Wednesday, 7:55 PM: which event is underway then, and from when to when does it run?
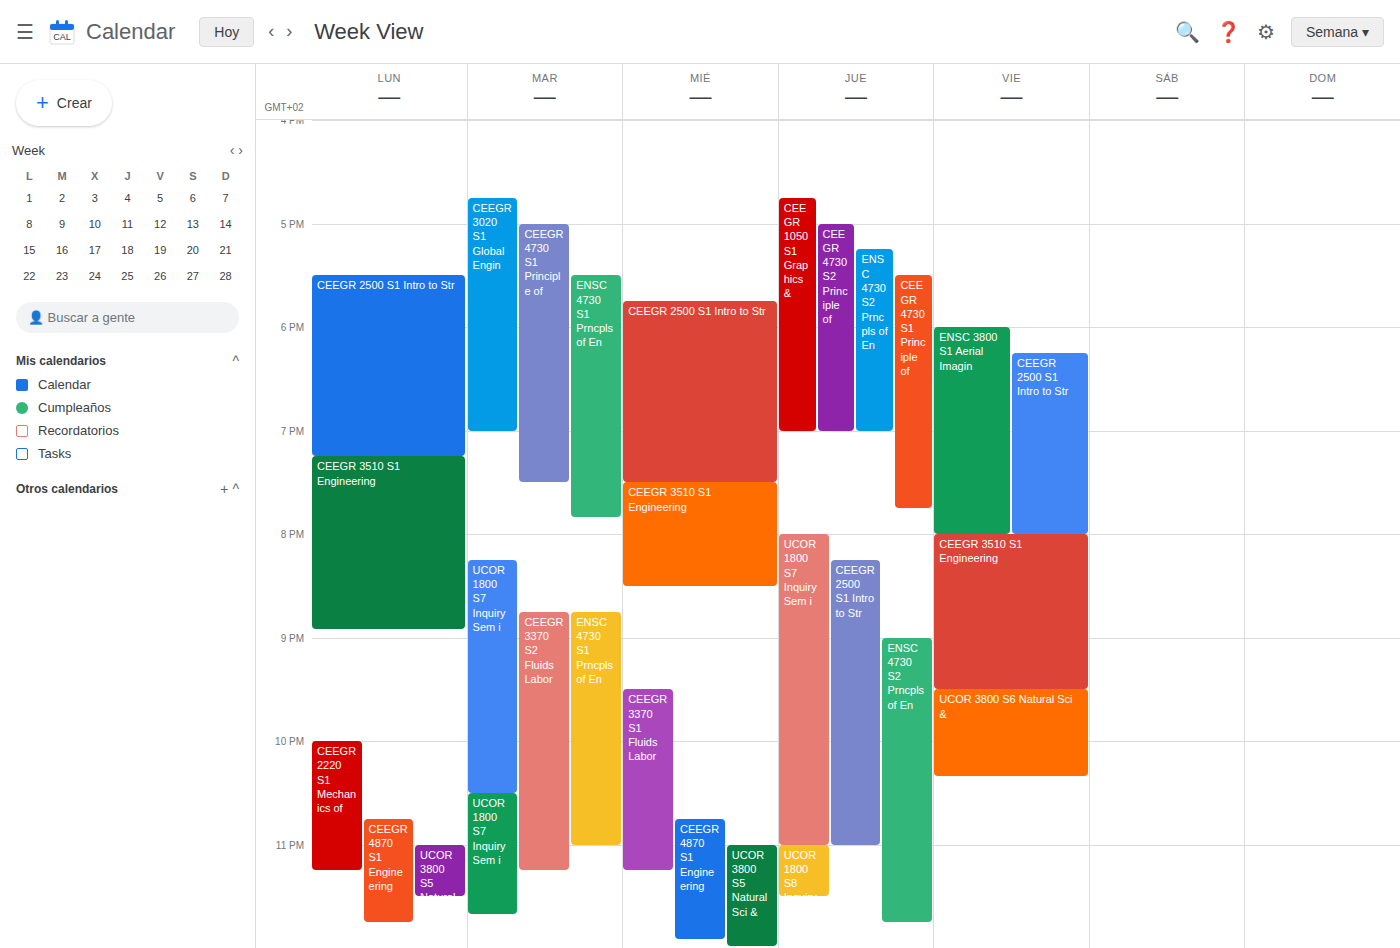
"CEEGR 3510 S1 Engineering", 7:30 PM to 8:30 PM